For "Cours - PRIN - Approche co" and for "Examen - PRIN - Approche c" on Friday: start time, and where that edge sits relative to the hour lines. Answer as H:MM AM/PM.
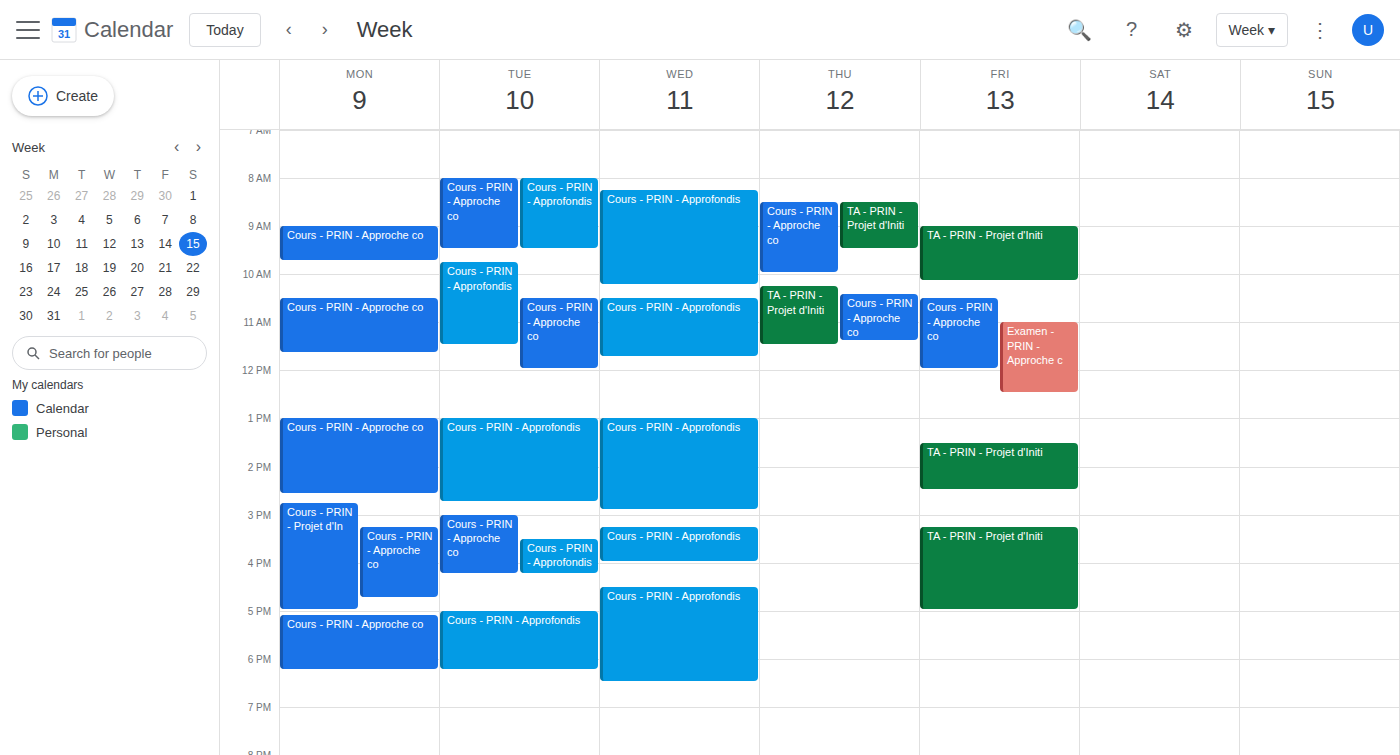
"Cours - PRIN - Approche co": 10:30 AM, halfway between the 10 AM and 11 AM lines. "Examen - PRIN - Approche c": 11:00 AM, exactly on the 11 AM line.